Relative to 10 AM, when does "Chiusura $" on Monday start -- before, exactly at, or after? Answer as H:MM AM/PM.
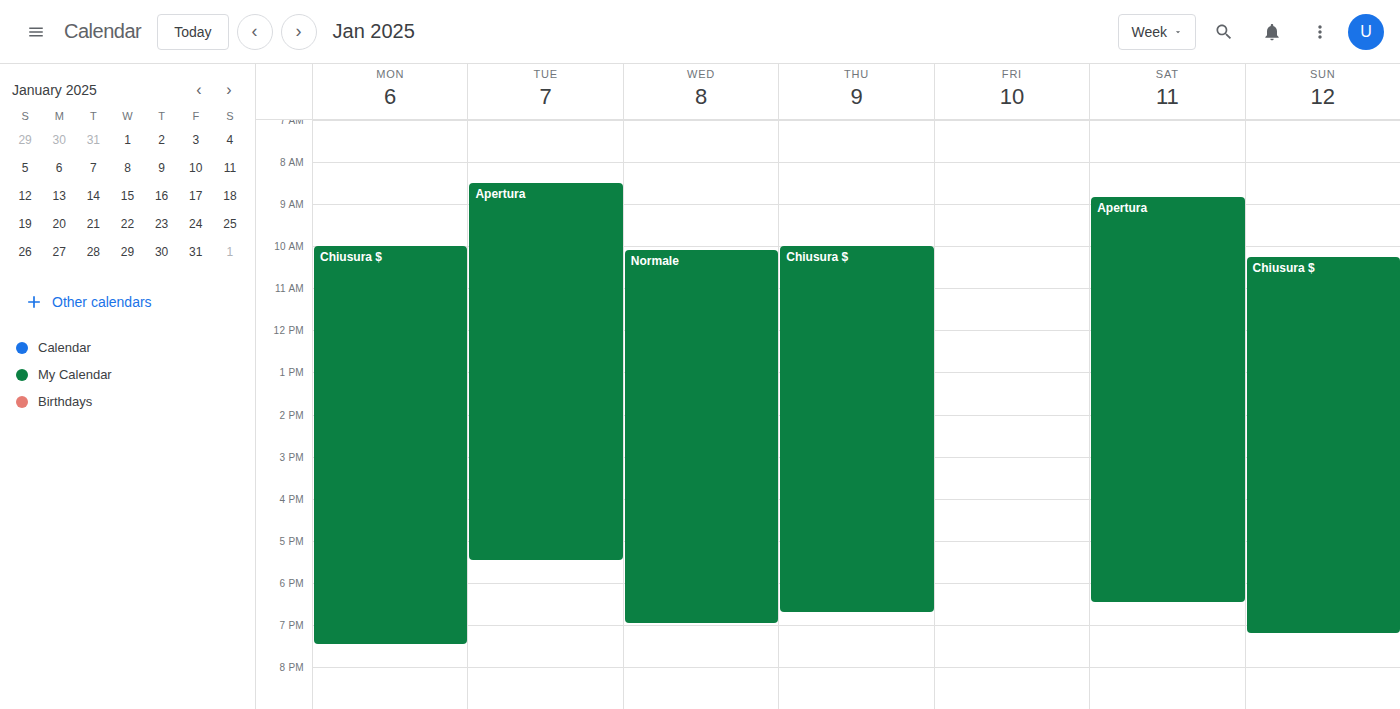
10:00 AM -- exactly at 10 AM, on the 10 AM line.